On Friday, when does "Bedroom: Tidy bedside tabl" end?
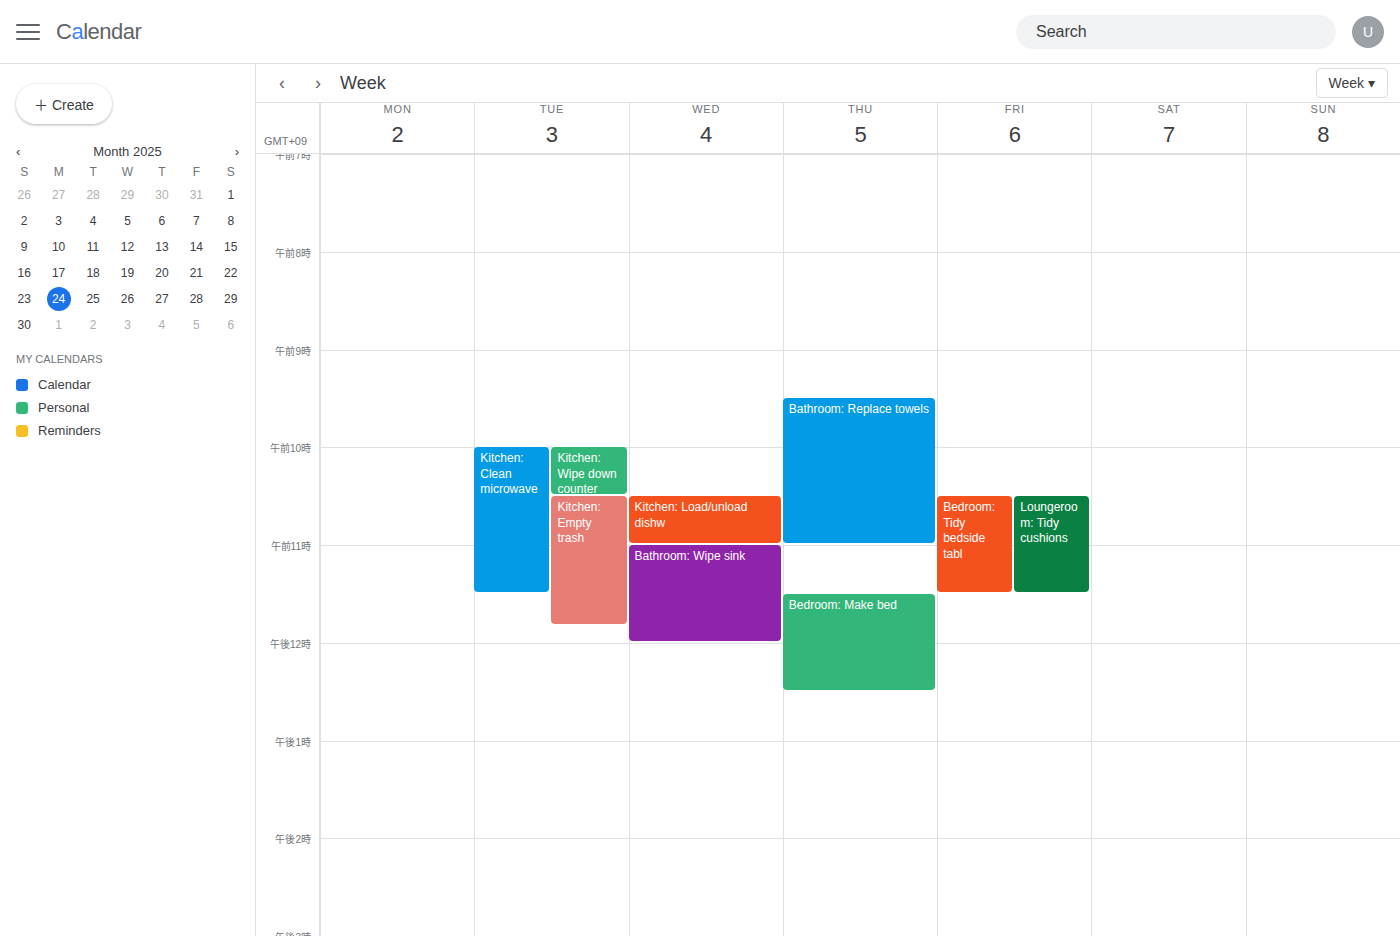
11:30 AM